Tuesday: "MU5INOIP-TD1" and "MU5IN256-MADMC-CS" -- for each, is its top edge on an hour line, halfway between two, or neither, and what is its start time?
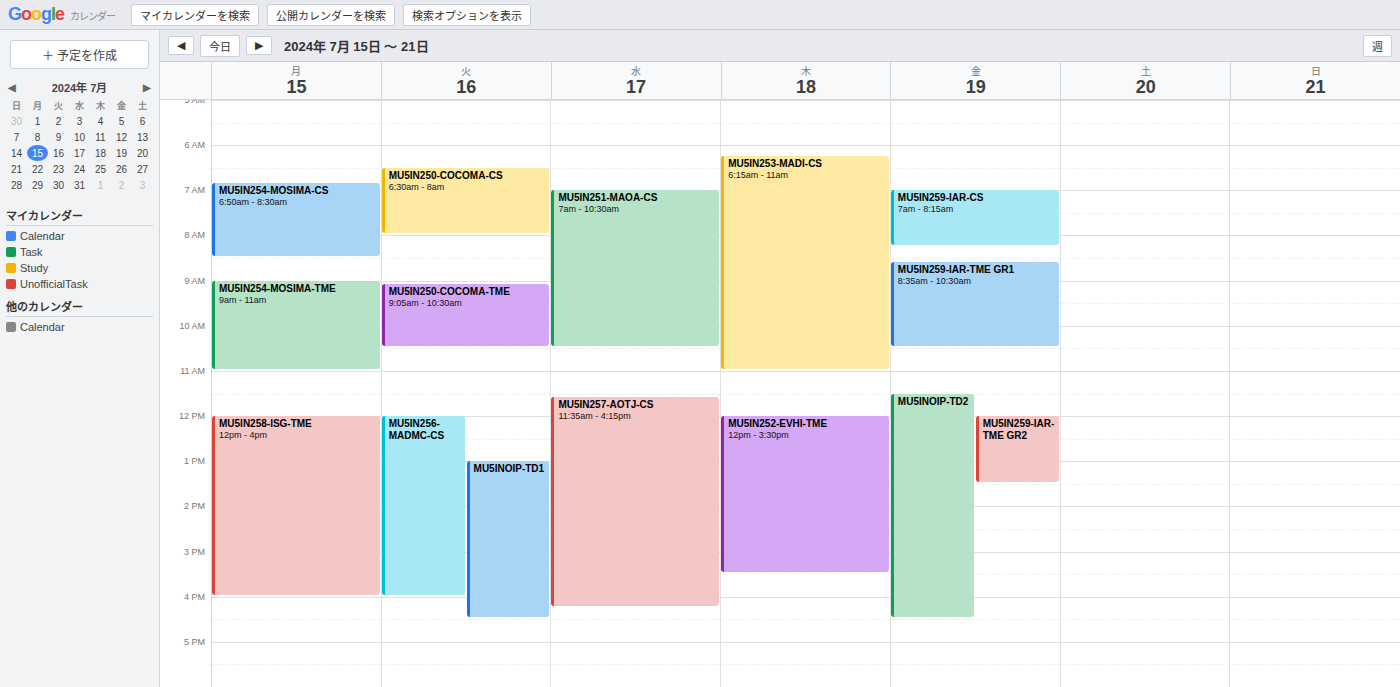
"MU5INOIP-TD1": 1:00 PM, exactly on the 1 PM line. "MU5IN256-MADMC-CS": 12:00 PM, exactly on the 12 PM line.